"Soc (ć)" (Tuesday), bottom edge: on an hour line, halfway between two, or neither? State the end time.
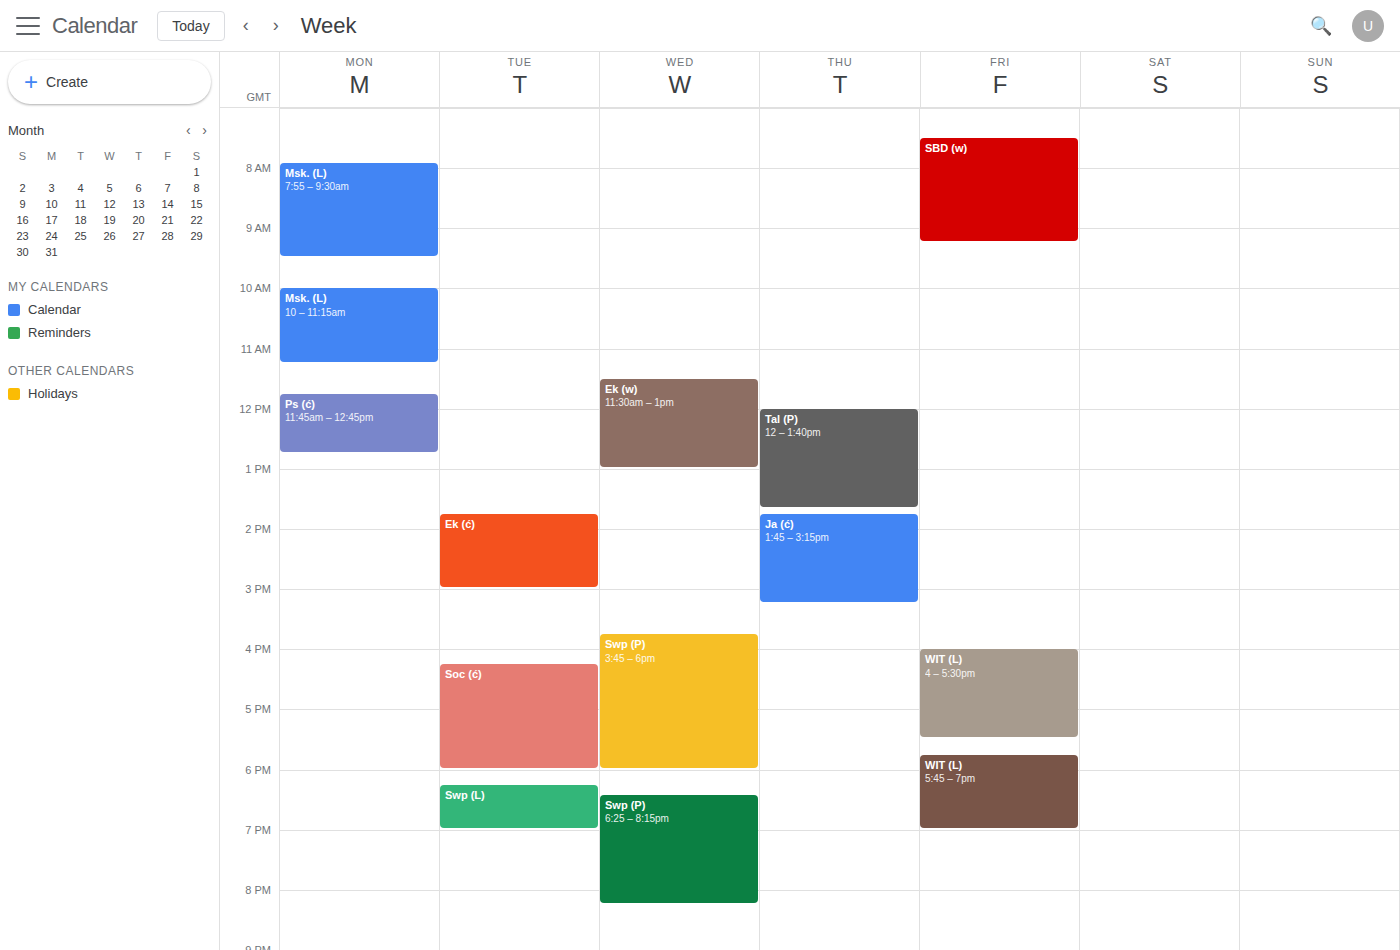
6:00 PM -- exactly on the 6 PM line.